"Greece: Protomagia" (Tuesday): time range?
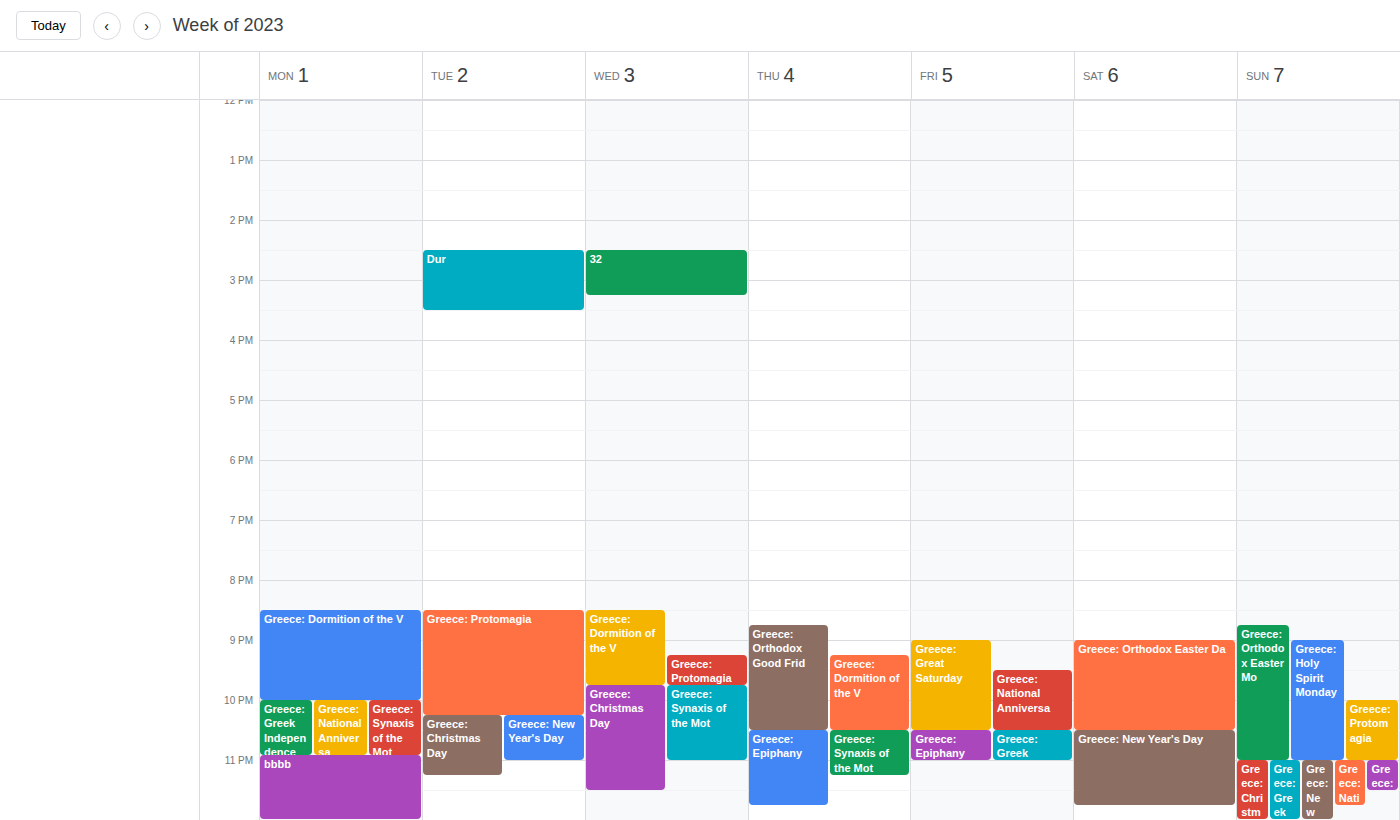
8:30 PM to 10:15 PM